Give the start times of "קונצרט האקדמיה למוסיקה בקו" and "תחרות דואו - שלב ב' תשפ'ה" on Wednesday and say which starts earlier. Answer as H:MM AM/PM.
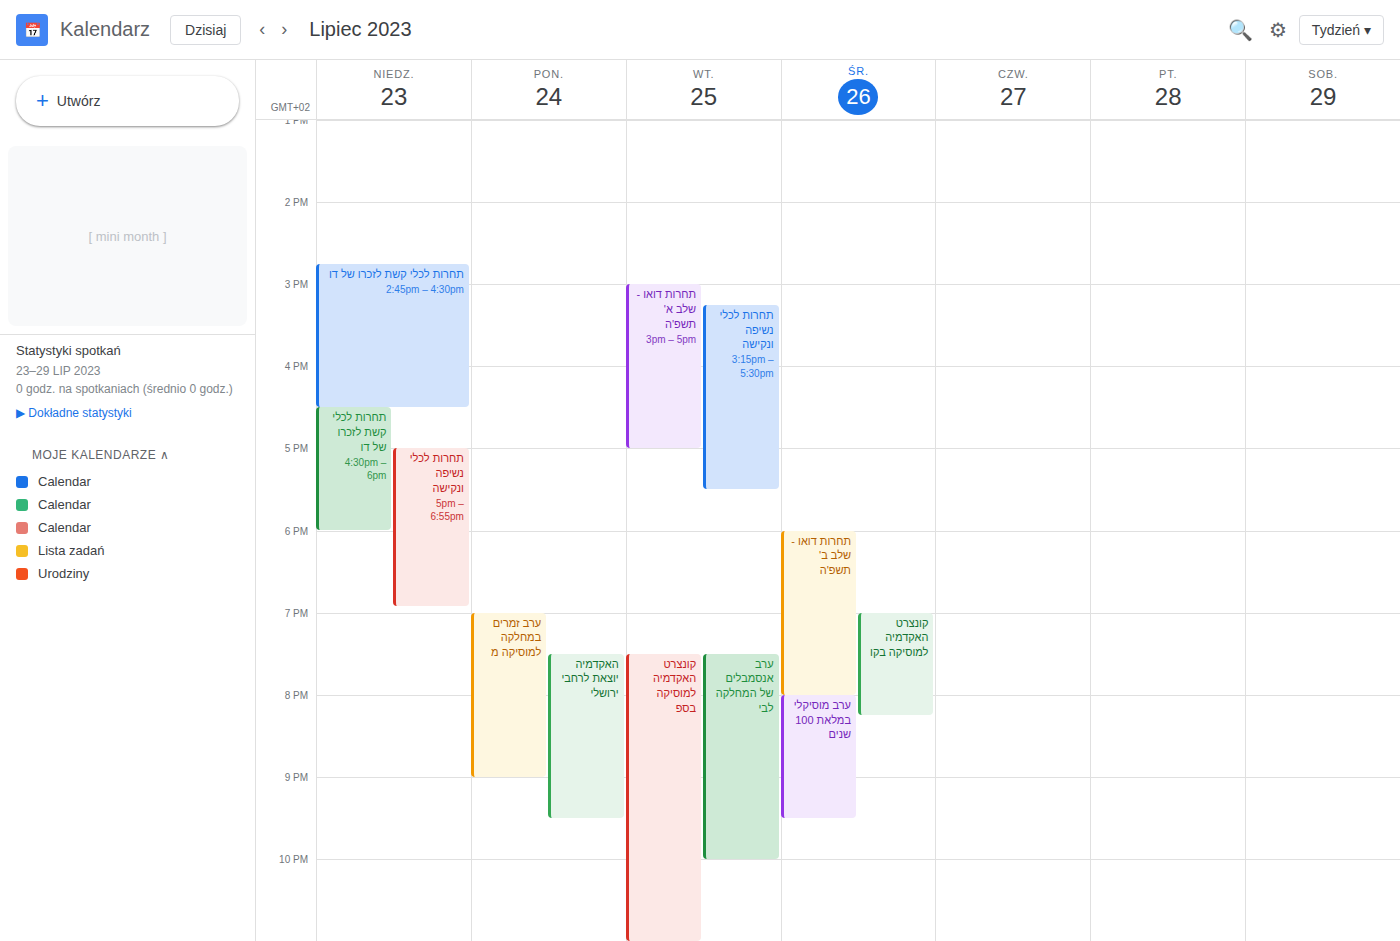
"תחרות דואו - שלב ב' תשפ'ה" 6:00 PM; "קונצרט האקדמיה למוסיקה בקו" 7:00 PM.